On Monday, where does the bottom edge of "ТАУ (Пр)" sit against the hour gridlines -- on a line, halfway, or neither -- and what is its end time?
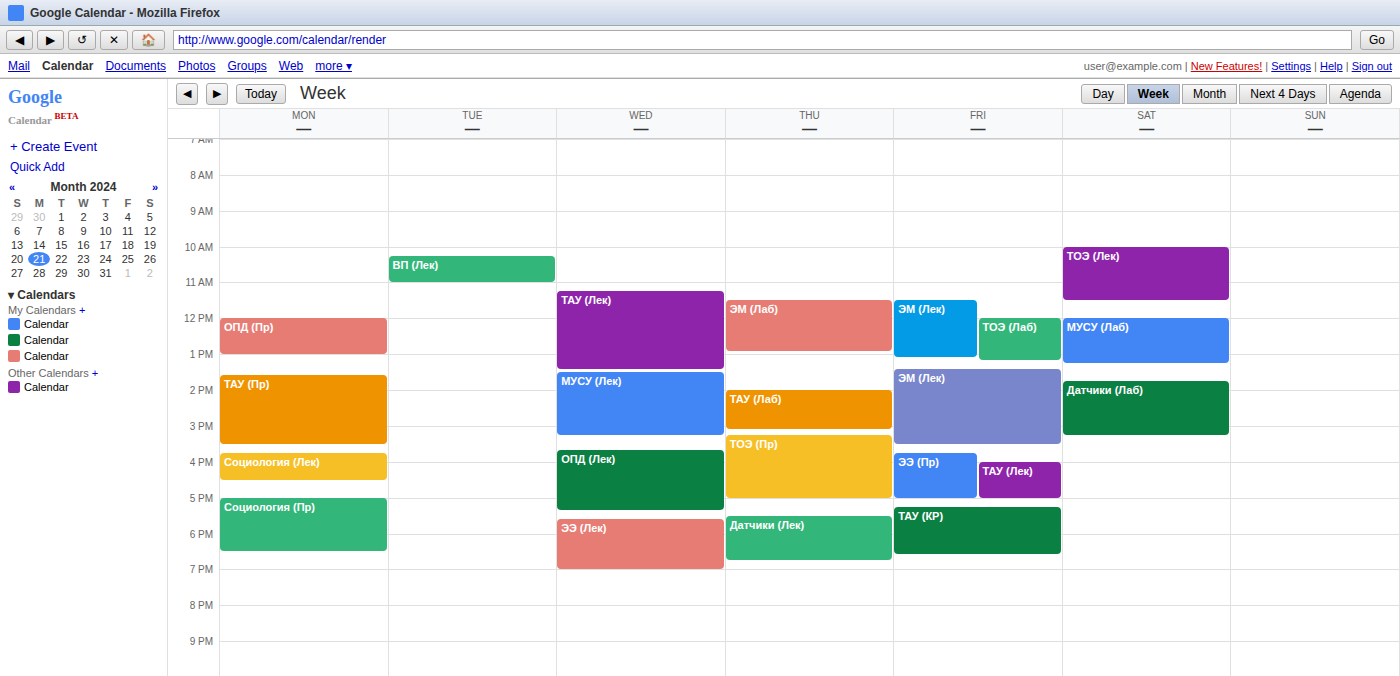
3:30 PM -- halfway between the 3 PM and 4 PM lines.